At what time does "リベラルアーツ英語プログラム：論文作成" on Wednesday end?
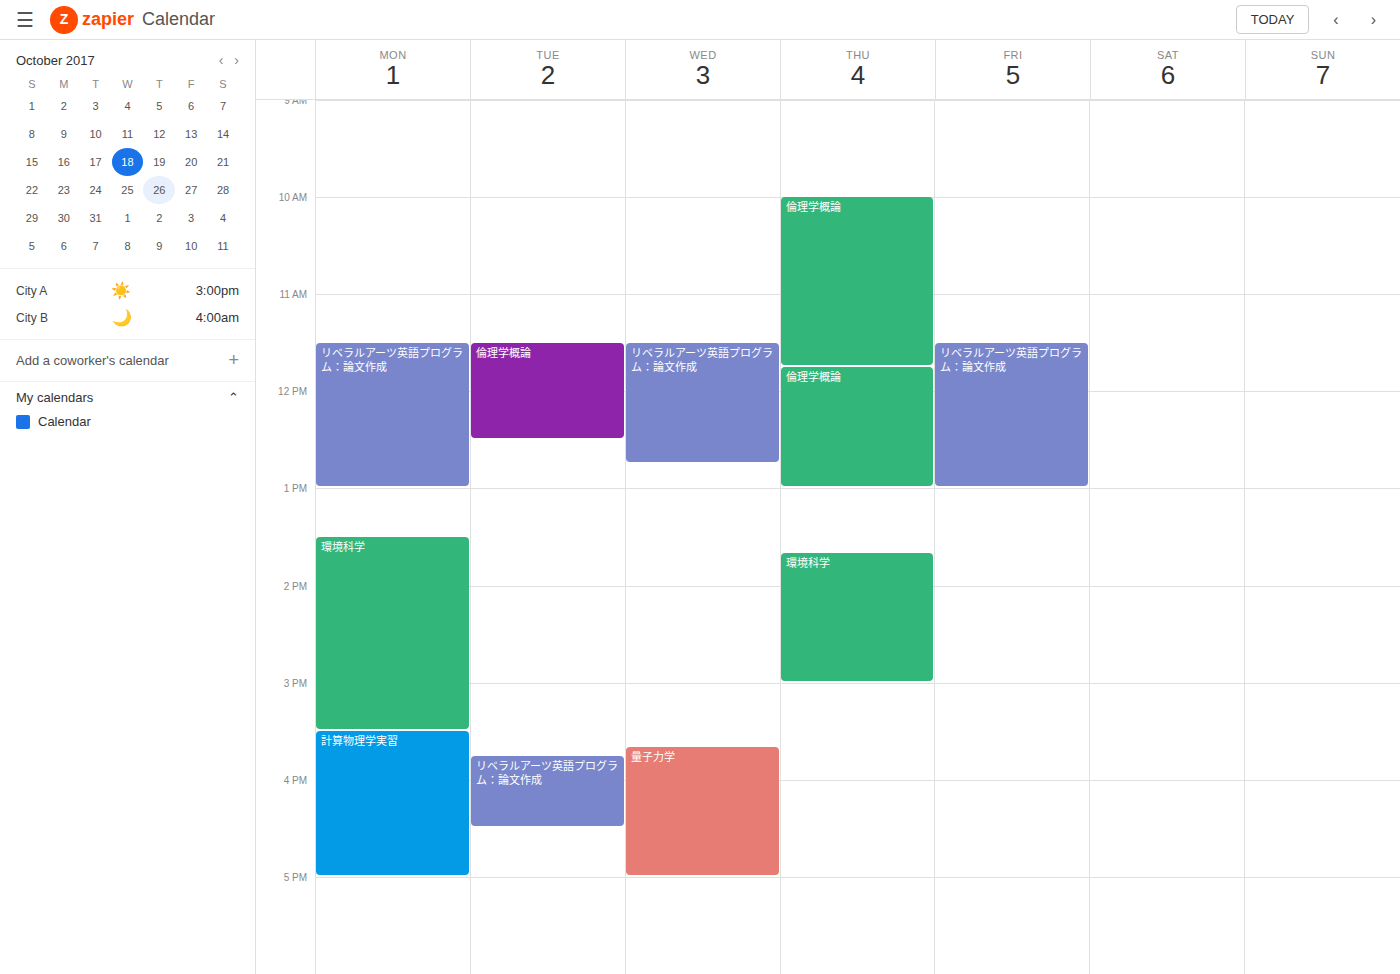
12:45 PM